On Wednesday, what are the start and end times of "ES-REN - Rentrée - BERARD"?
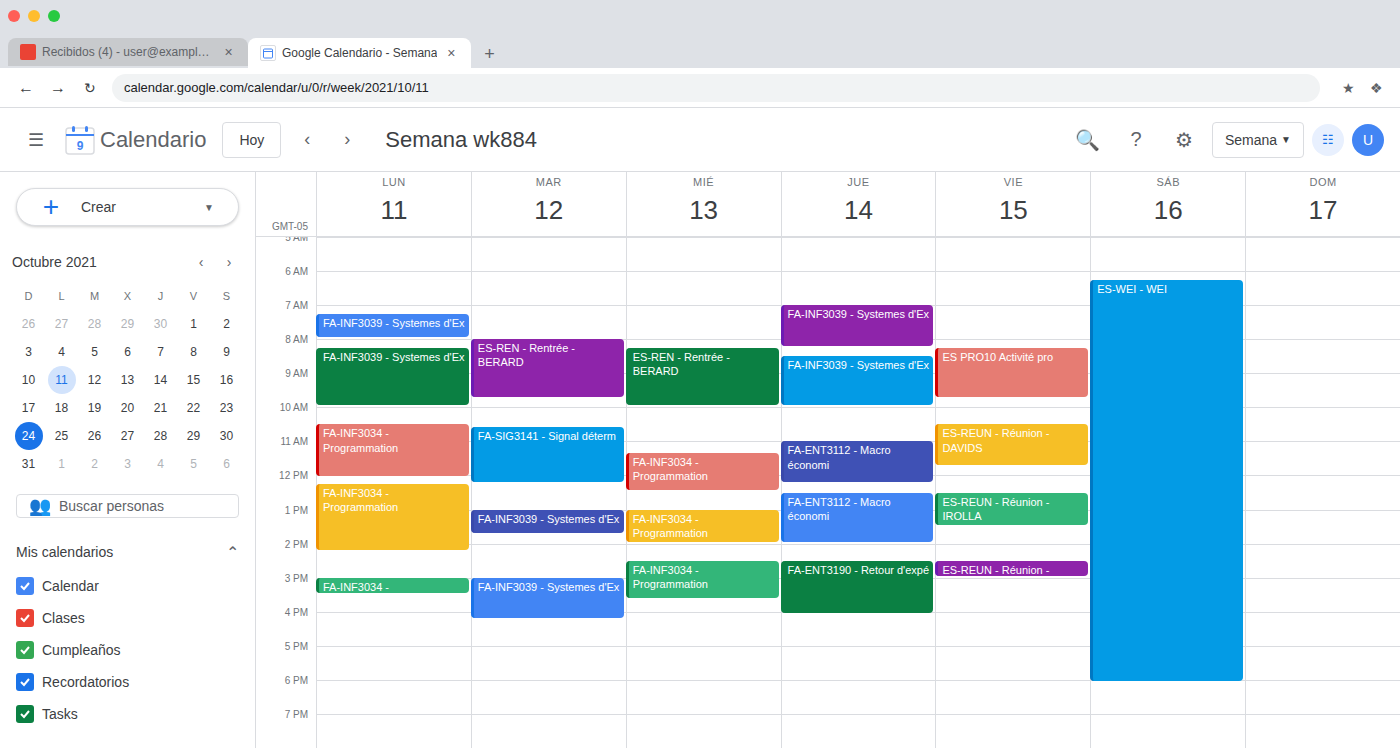
8:15 AM to 10:00 AM